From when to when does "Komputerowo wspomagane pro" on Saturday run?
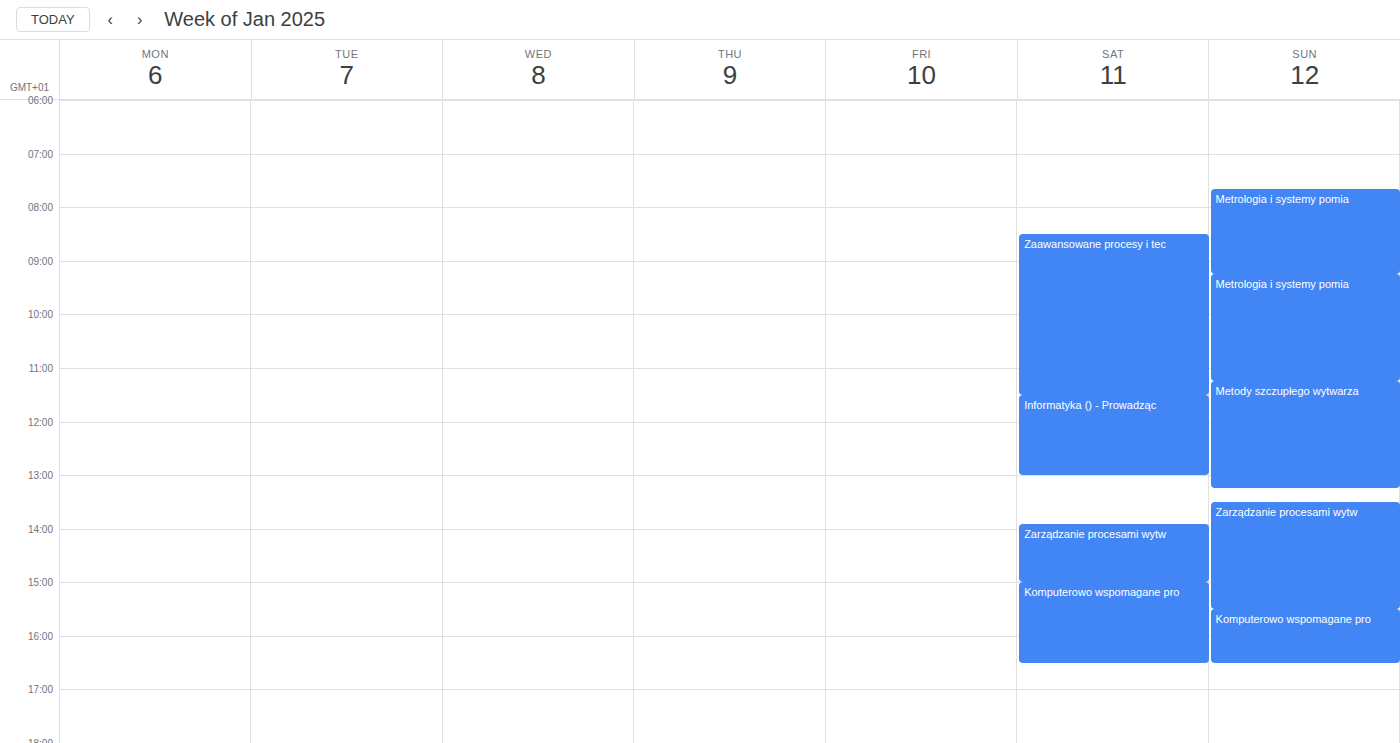
15:00 to 16:30